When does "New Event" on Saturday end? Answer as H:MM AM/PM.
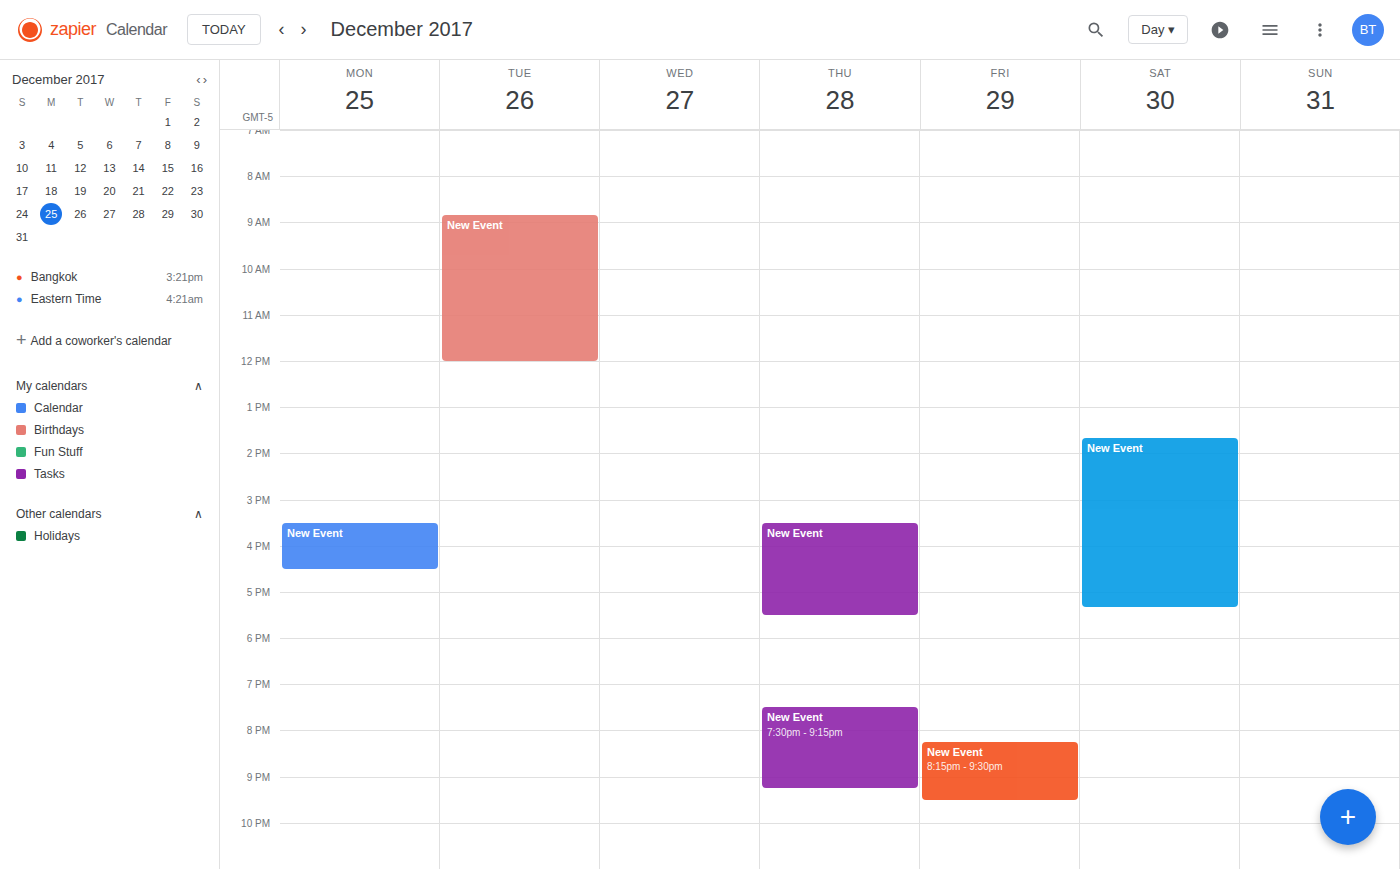
5:20 PM